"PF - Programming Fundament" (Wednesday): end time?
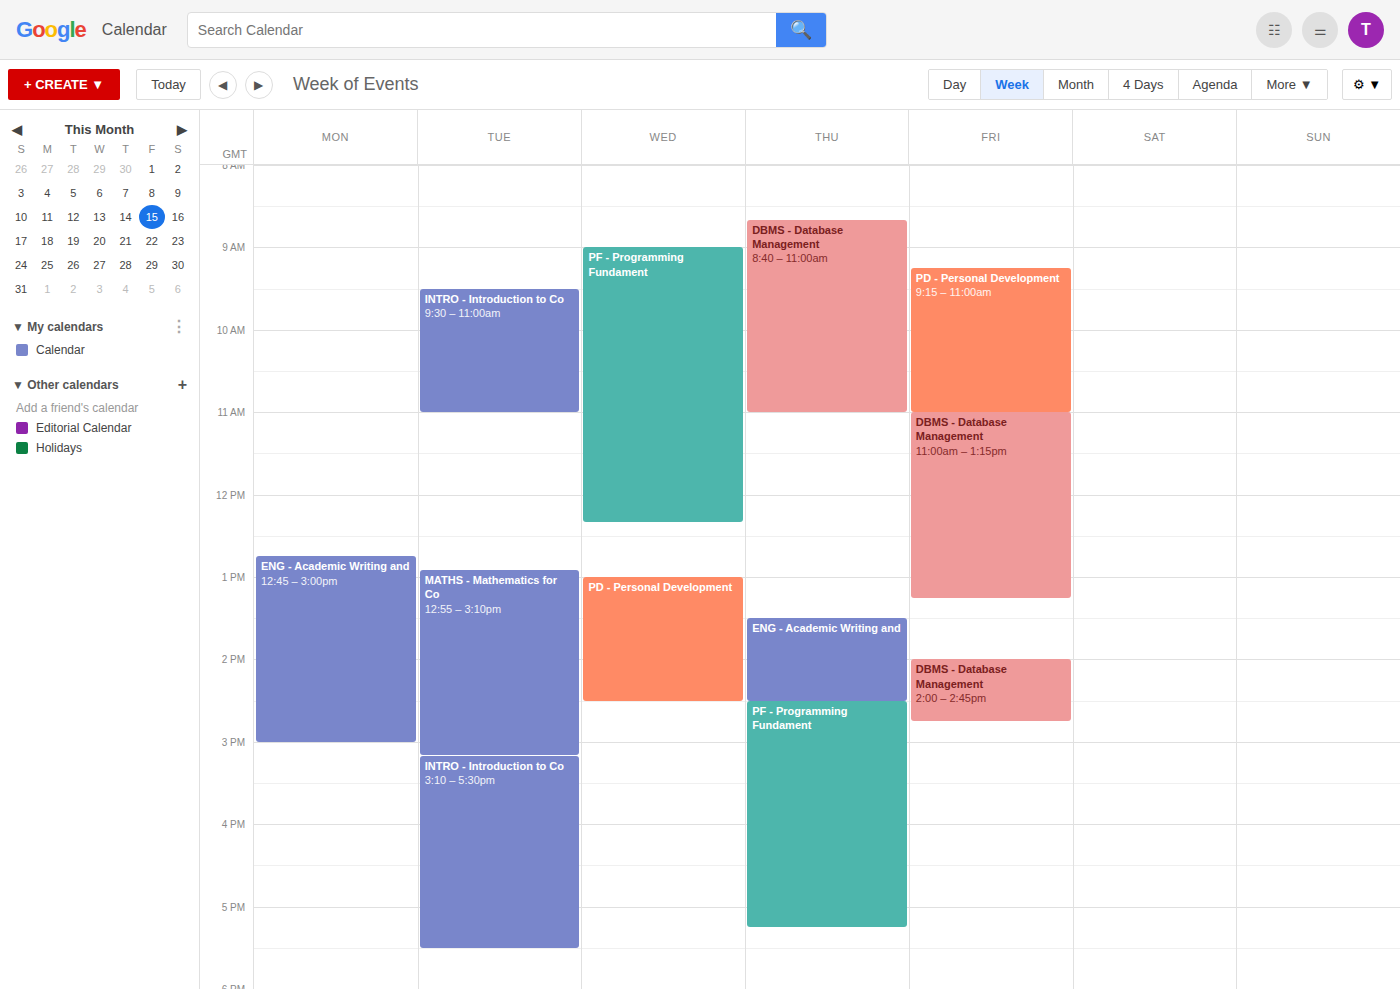
12:20 PM